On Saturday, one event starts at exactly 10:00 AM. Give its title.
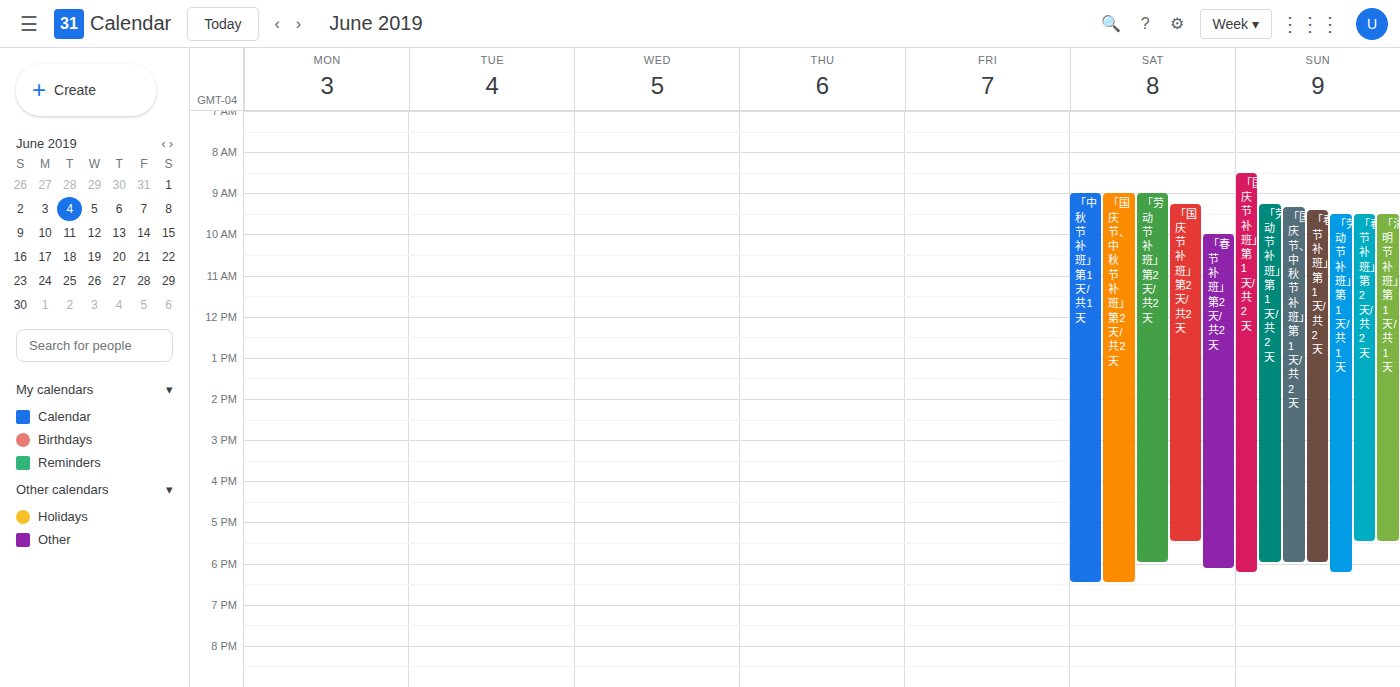
"「春节 补班」 第2天/共2天"